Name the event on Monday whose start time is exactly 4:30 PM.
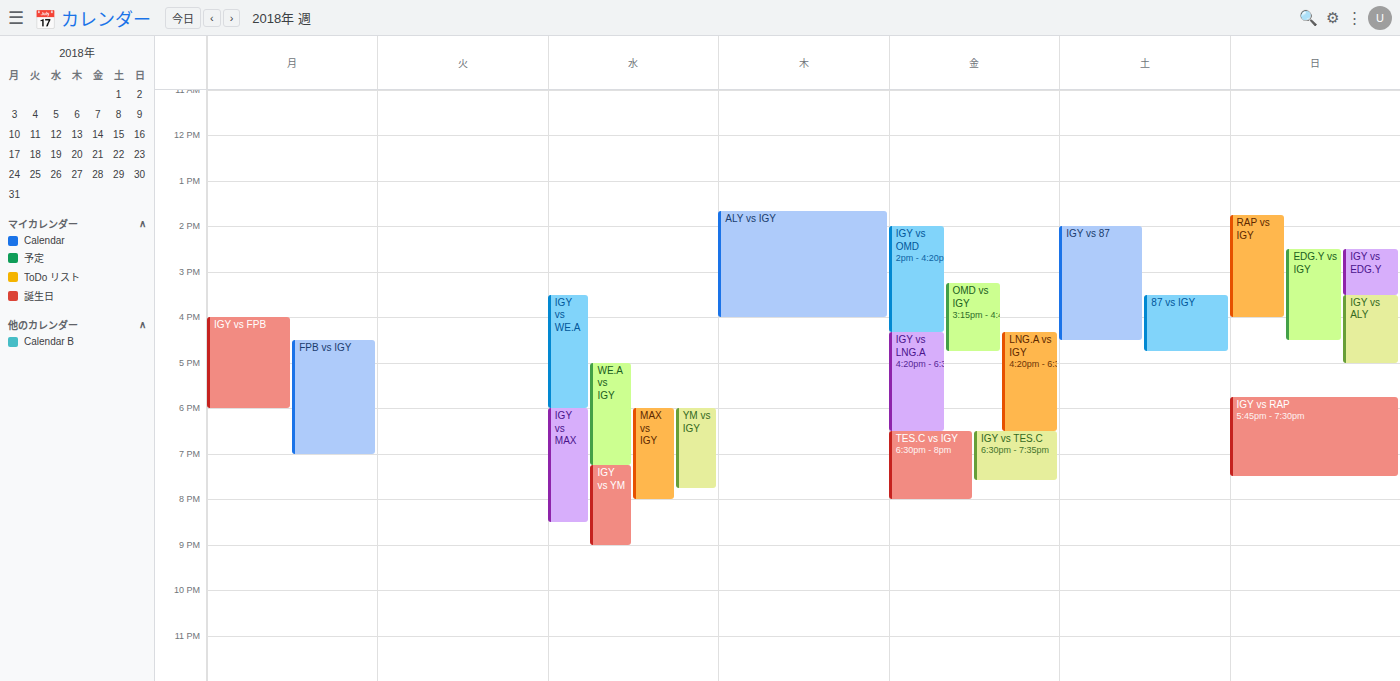
"FPB vs IGY"